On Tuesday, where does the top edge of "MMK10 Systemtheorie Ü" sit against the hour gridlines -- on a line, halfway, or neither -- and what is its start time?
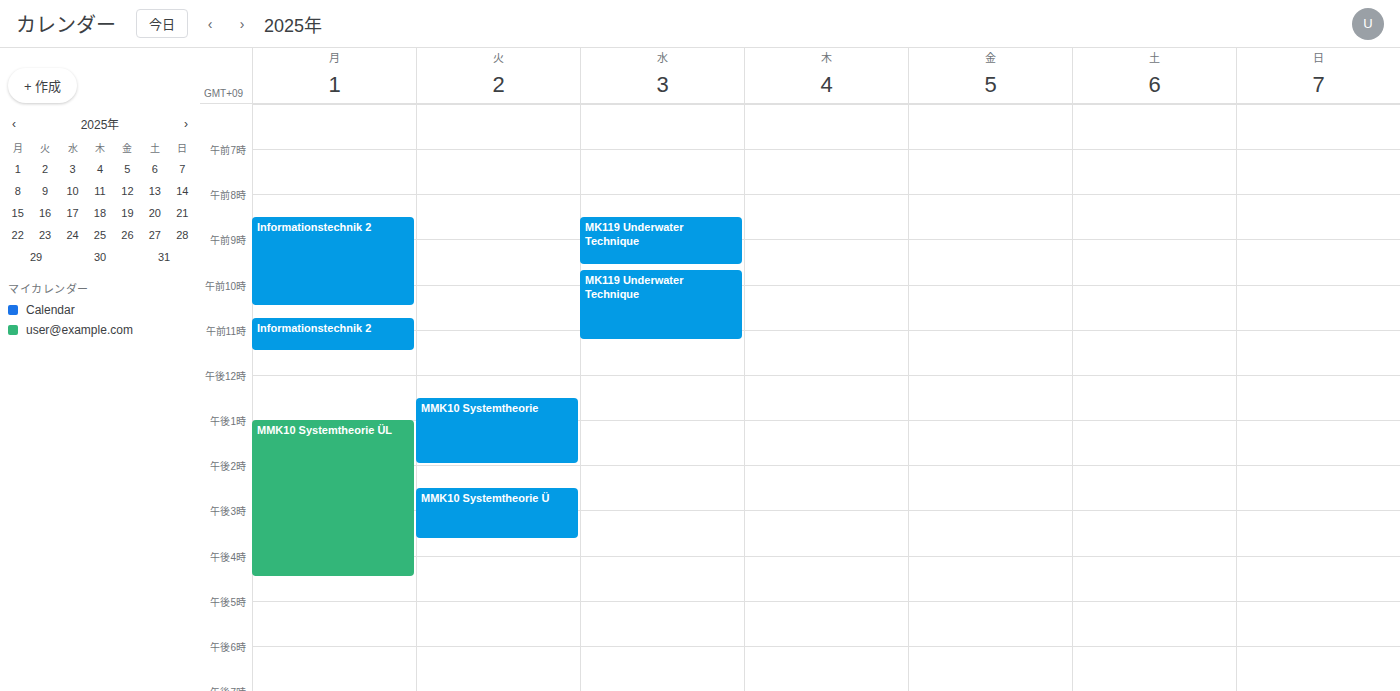
2:30 PM -- halfway between the 2 PM and 3 PM lines.